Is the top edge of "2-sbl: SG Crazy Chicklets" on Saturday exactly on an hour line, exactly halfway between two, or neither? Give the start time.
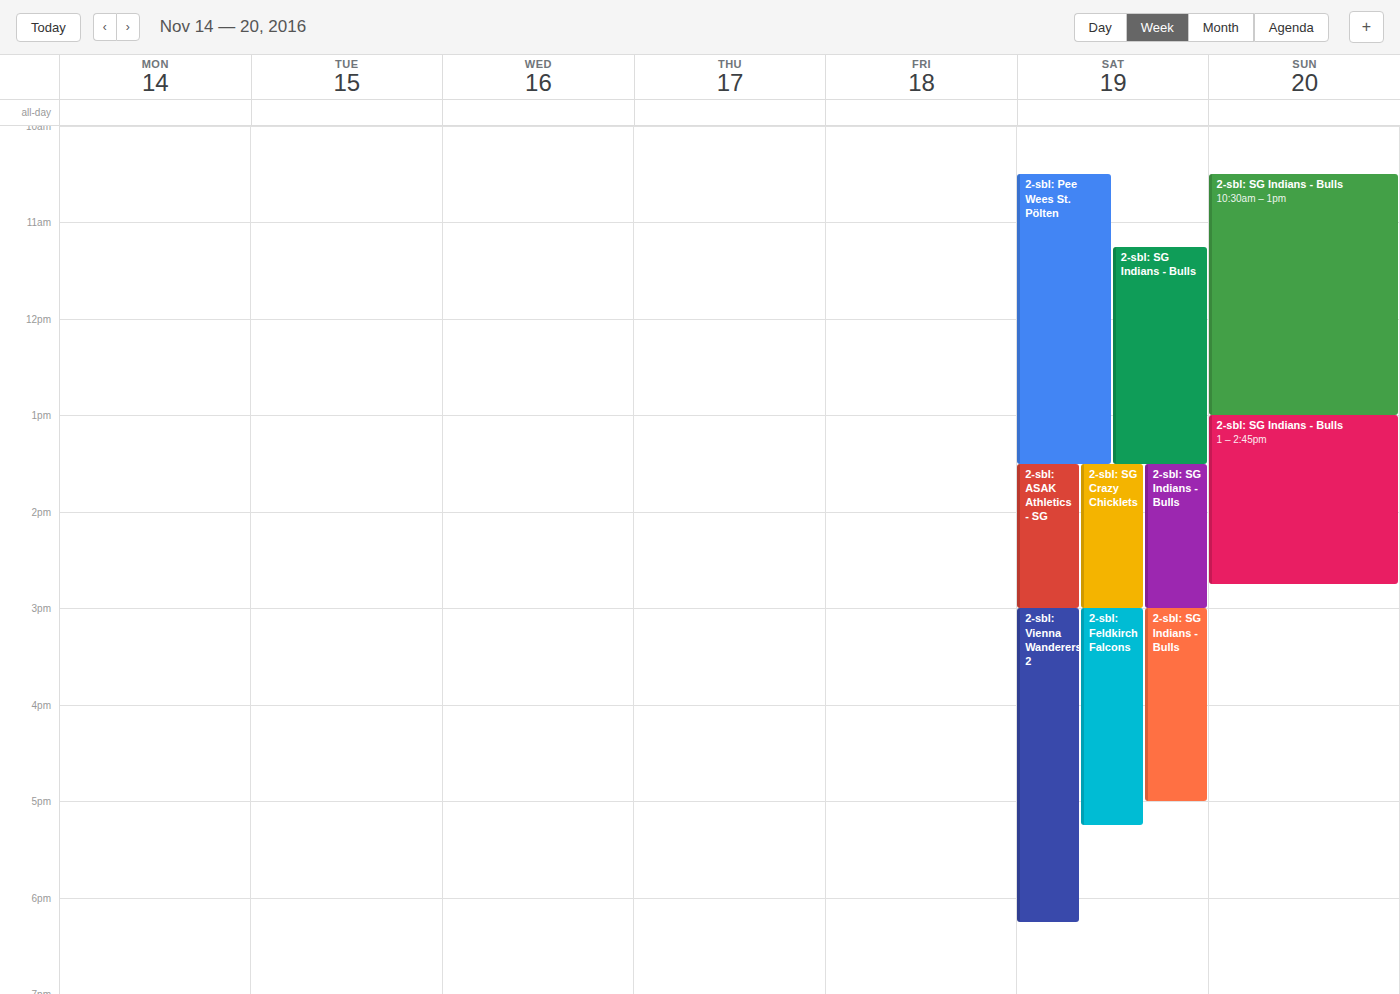
13:30 -- halfway between the 13:00 and 14:00 lines.